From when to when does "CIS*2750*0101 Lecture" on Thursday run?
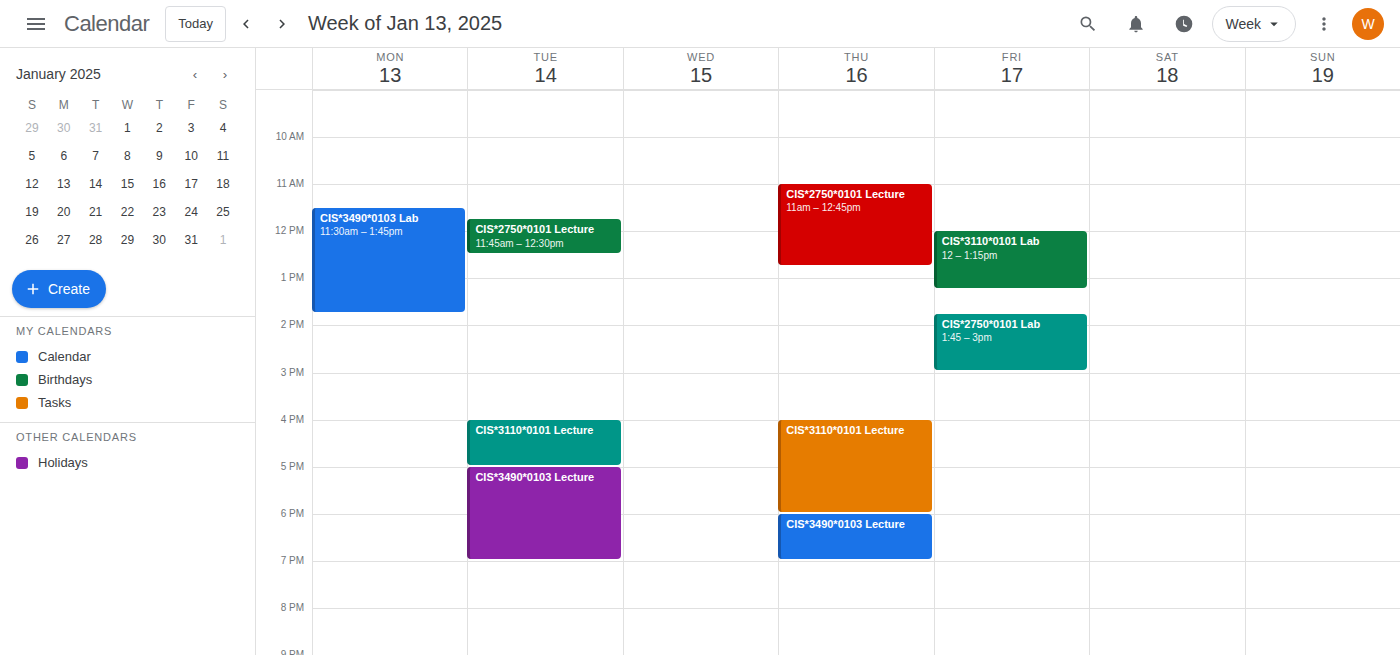
11:00 AM to 12:45 PM